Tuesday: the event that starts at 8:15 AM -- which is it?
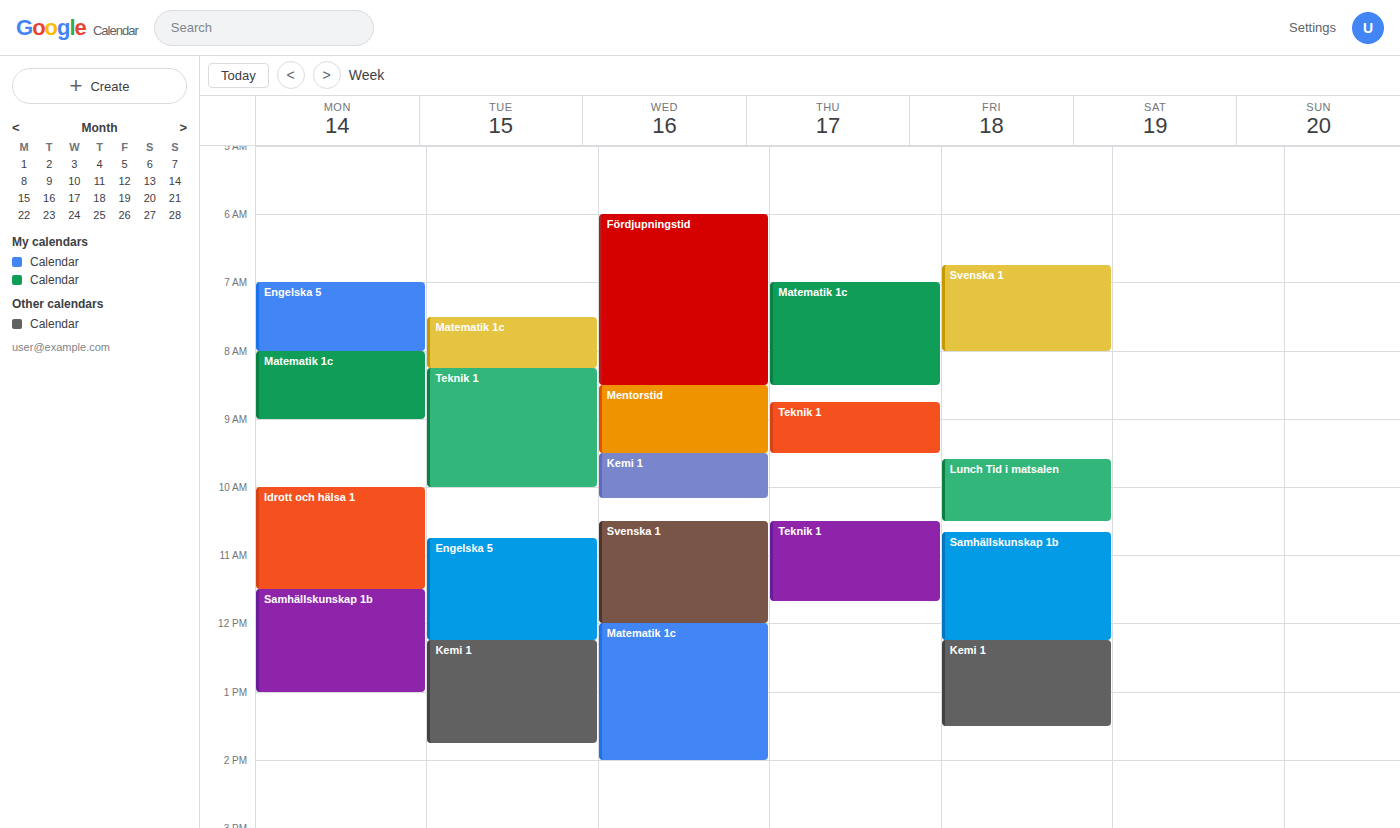
"Teknik 1"